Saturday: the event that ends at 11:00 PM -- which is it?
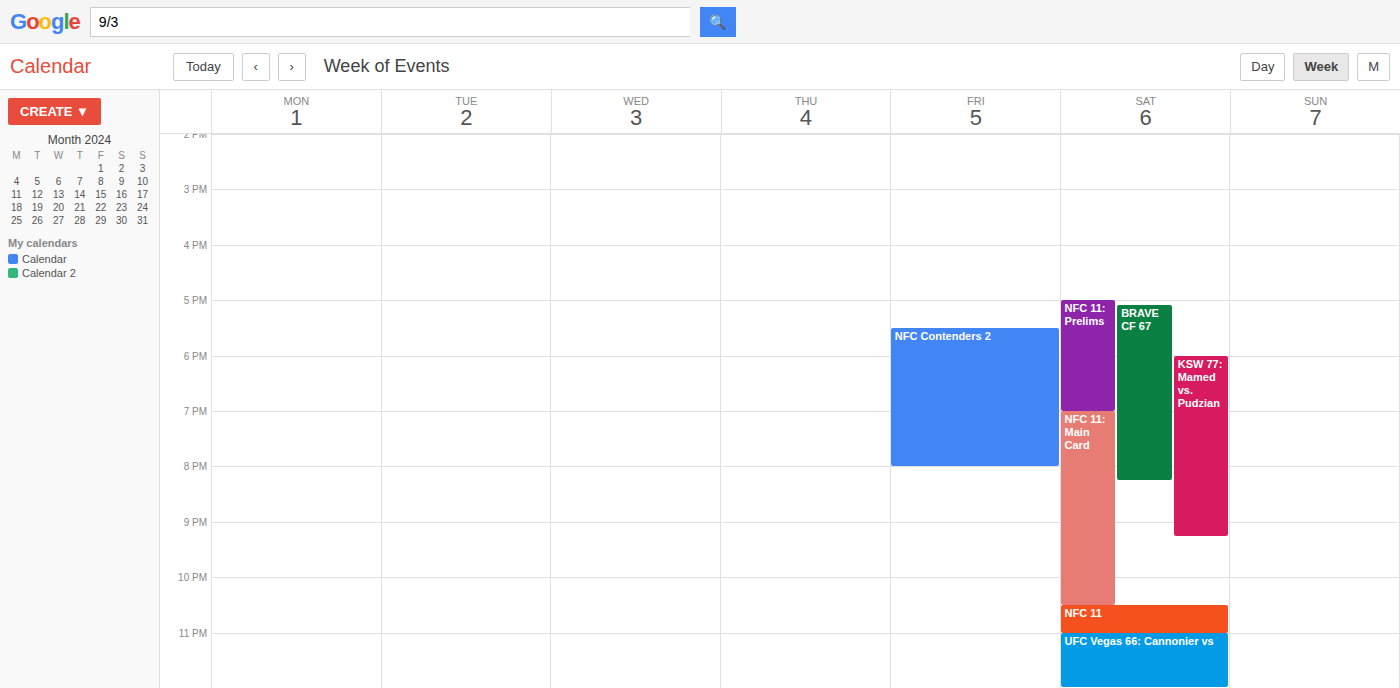
"NFC 11"